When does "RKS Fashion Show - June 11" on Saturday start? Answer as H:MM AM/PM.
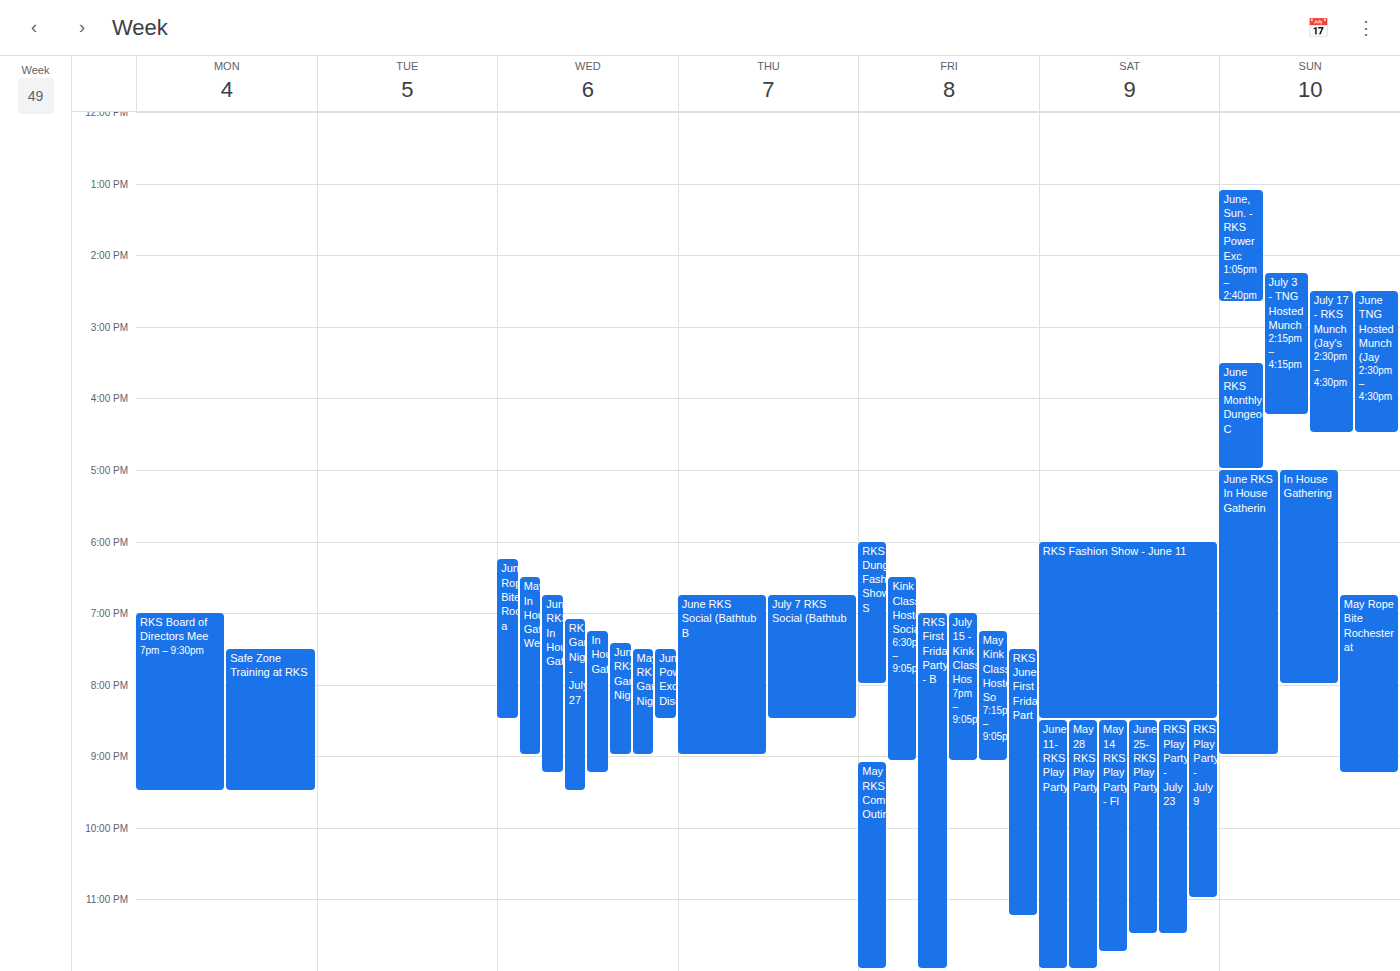
6:00 PM